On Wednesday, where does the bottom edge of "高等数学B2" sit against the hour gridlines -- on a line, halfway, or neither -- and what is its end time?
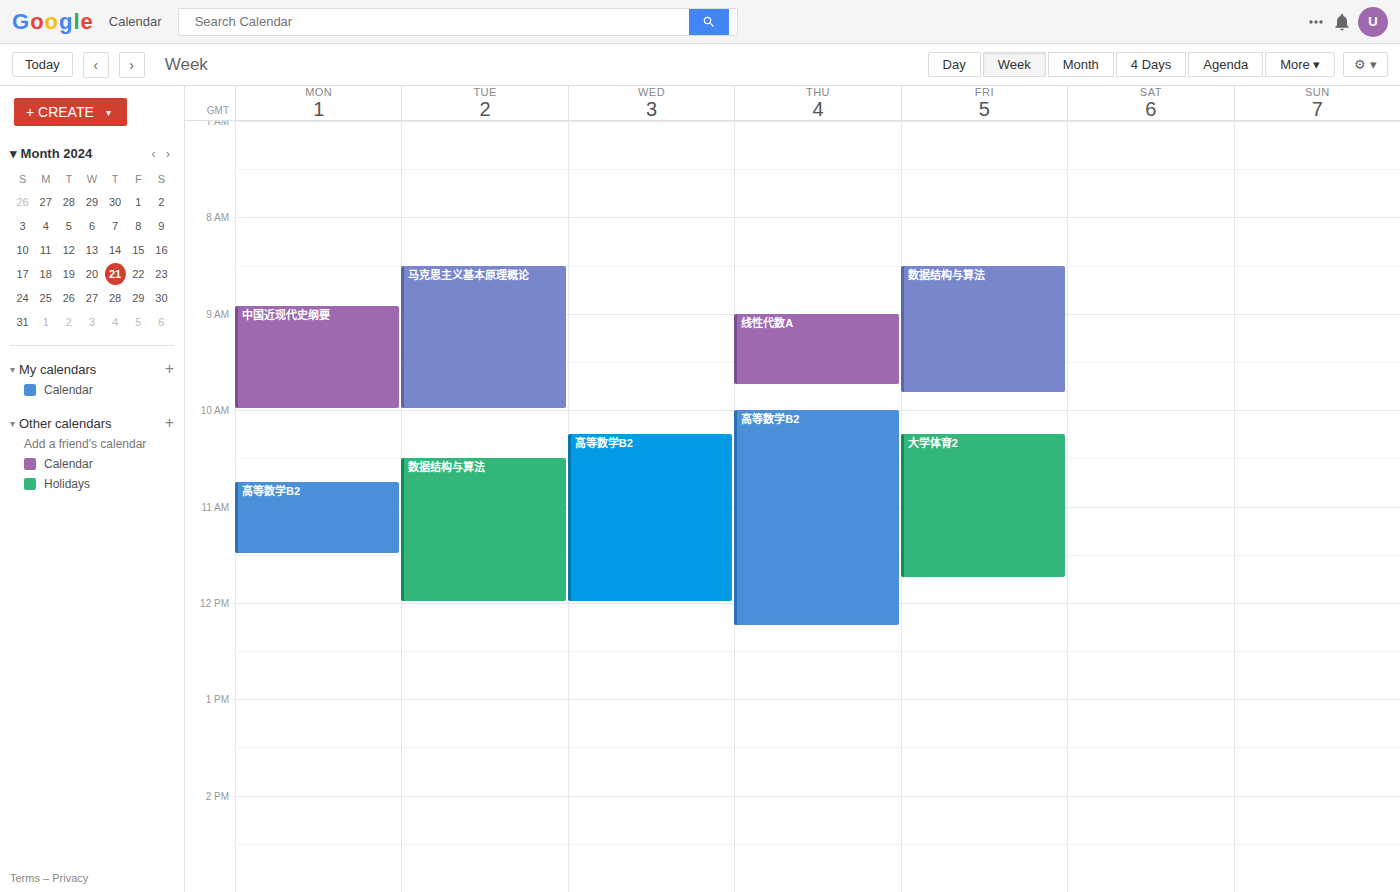
12:00 PM -- exactly on the 12 PM line.